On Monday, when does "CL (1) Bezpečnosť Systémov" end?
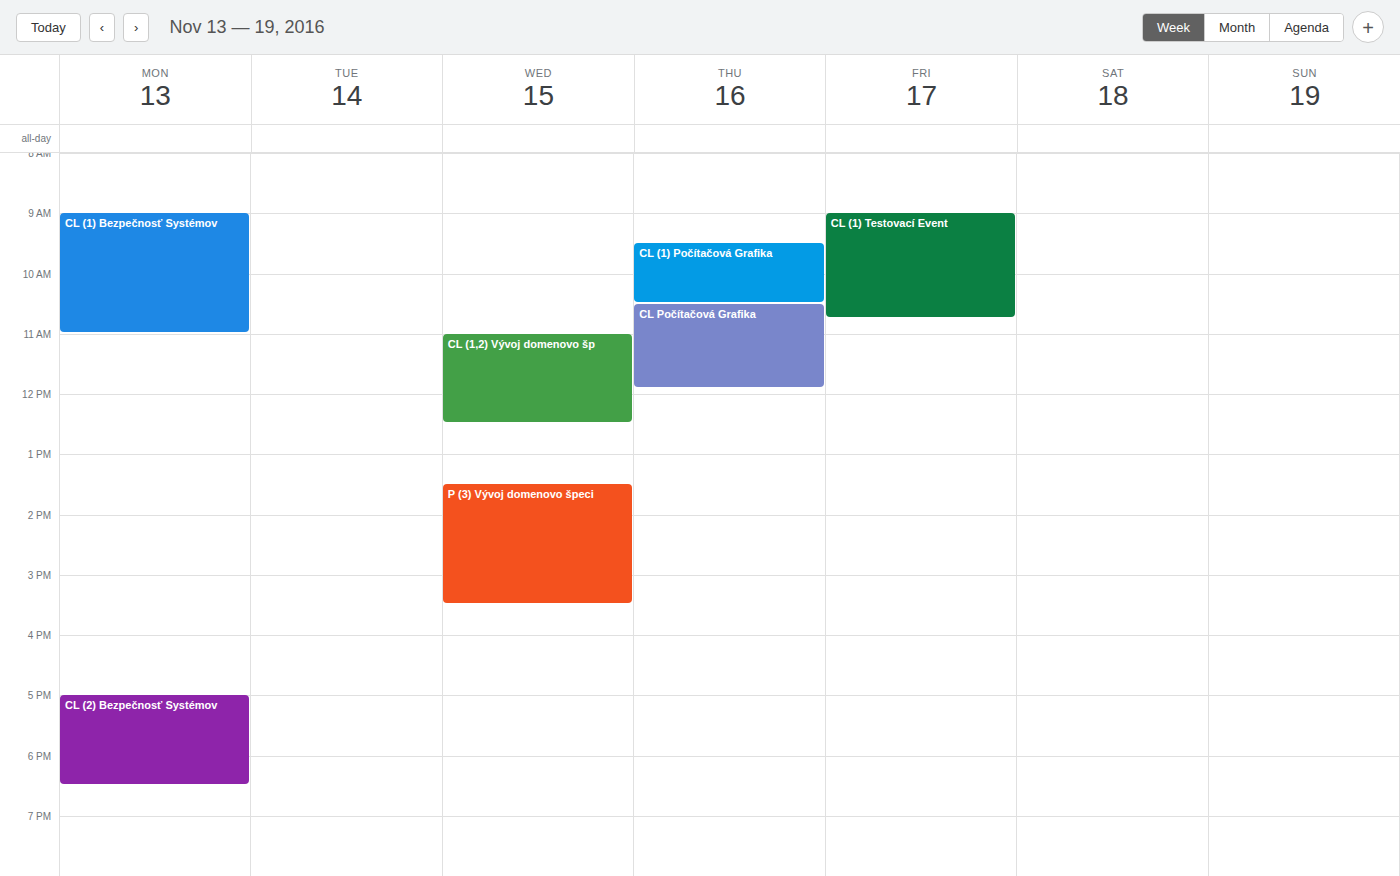
11:00 AM